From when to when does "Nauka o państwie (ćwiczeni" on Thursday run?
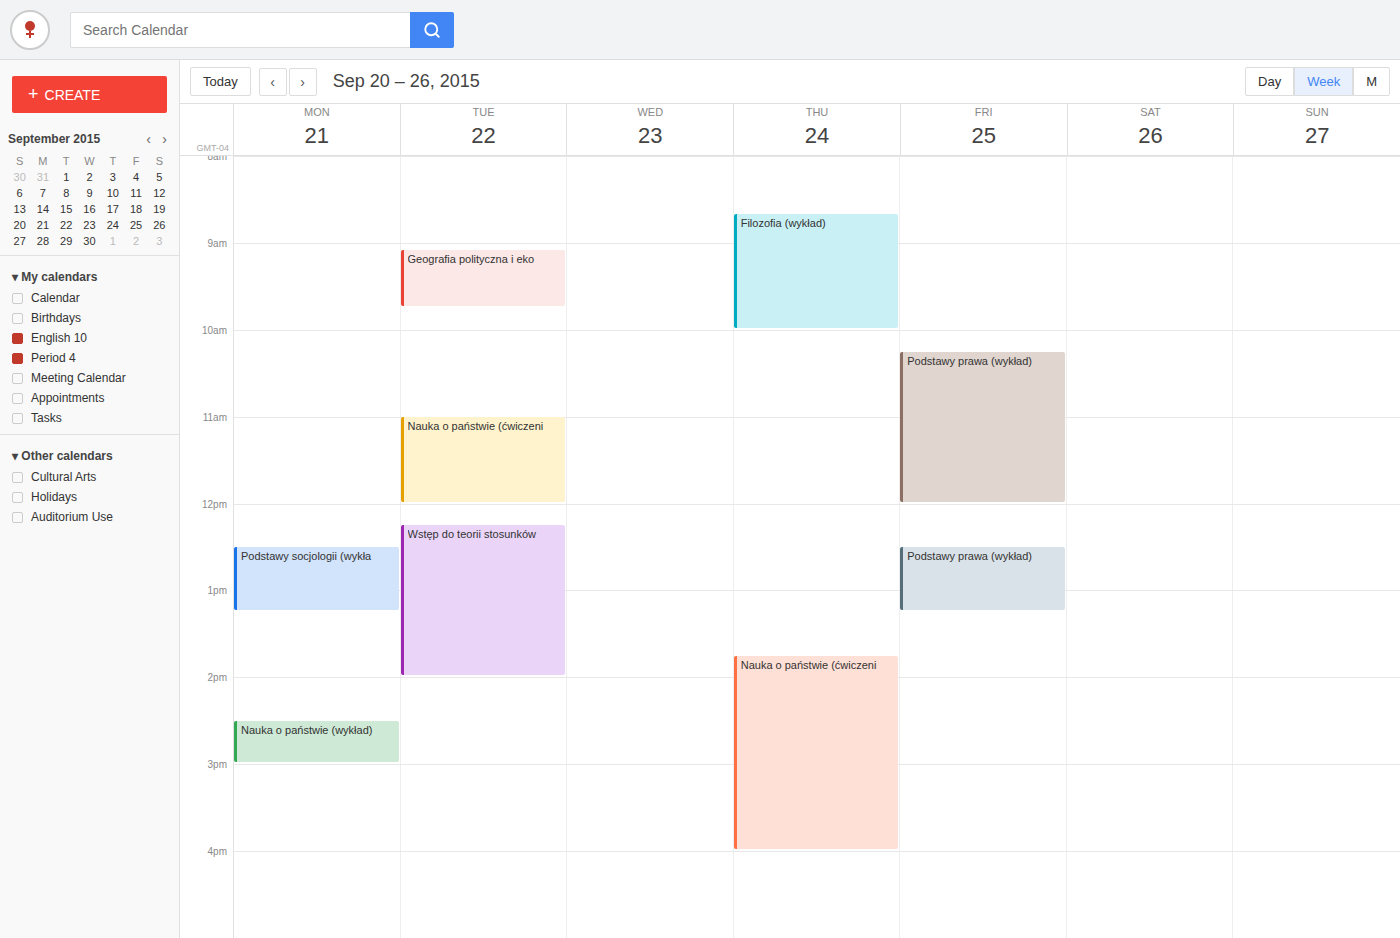
1:45 PM to 4:00 PM